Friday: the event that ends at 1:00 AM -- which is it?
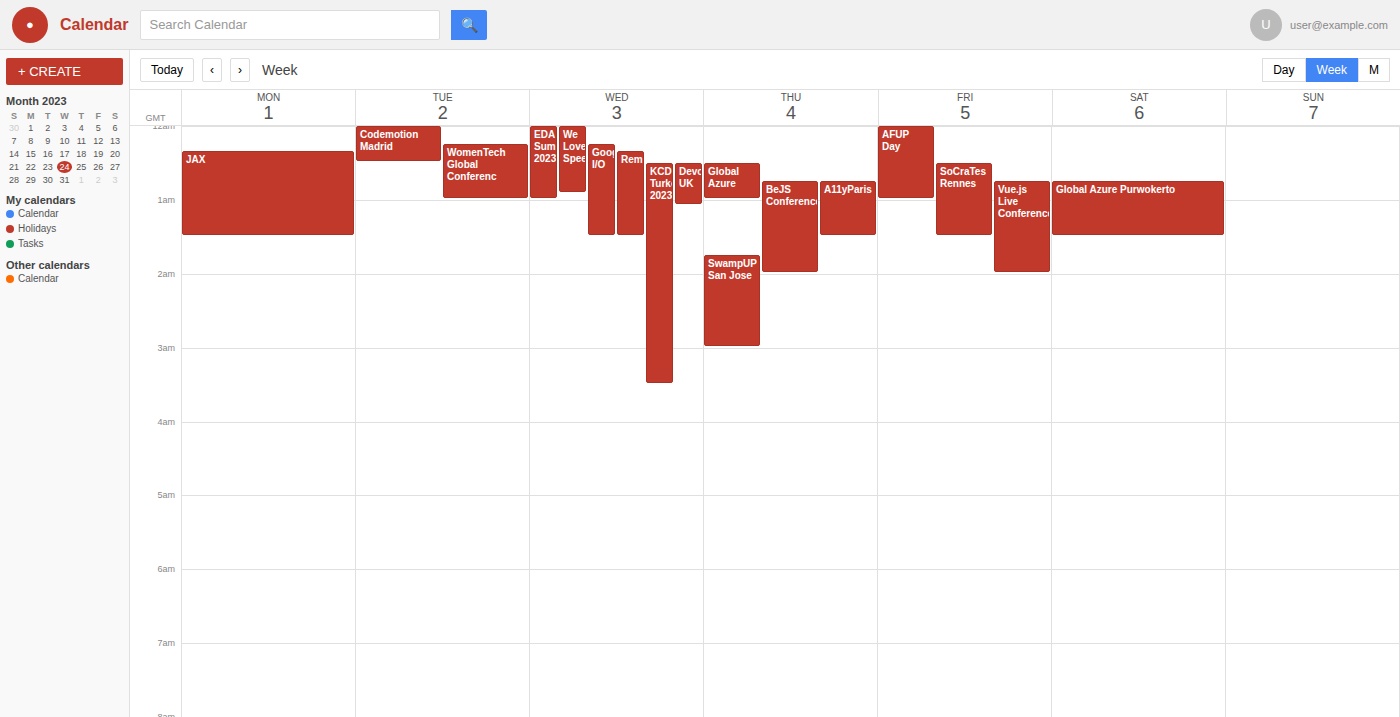
"AFUP Day"